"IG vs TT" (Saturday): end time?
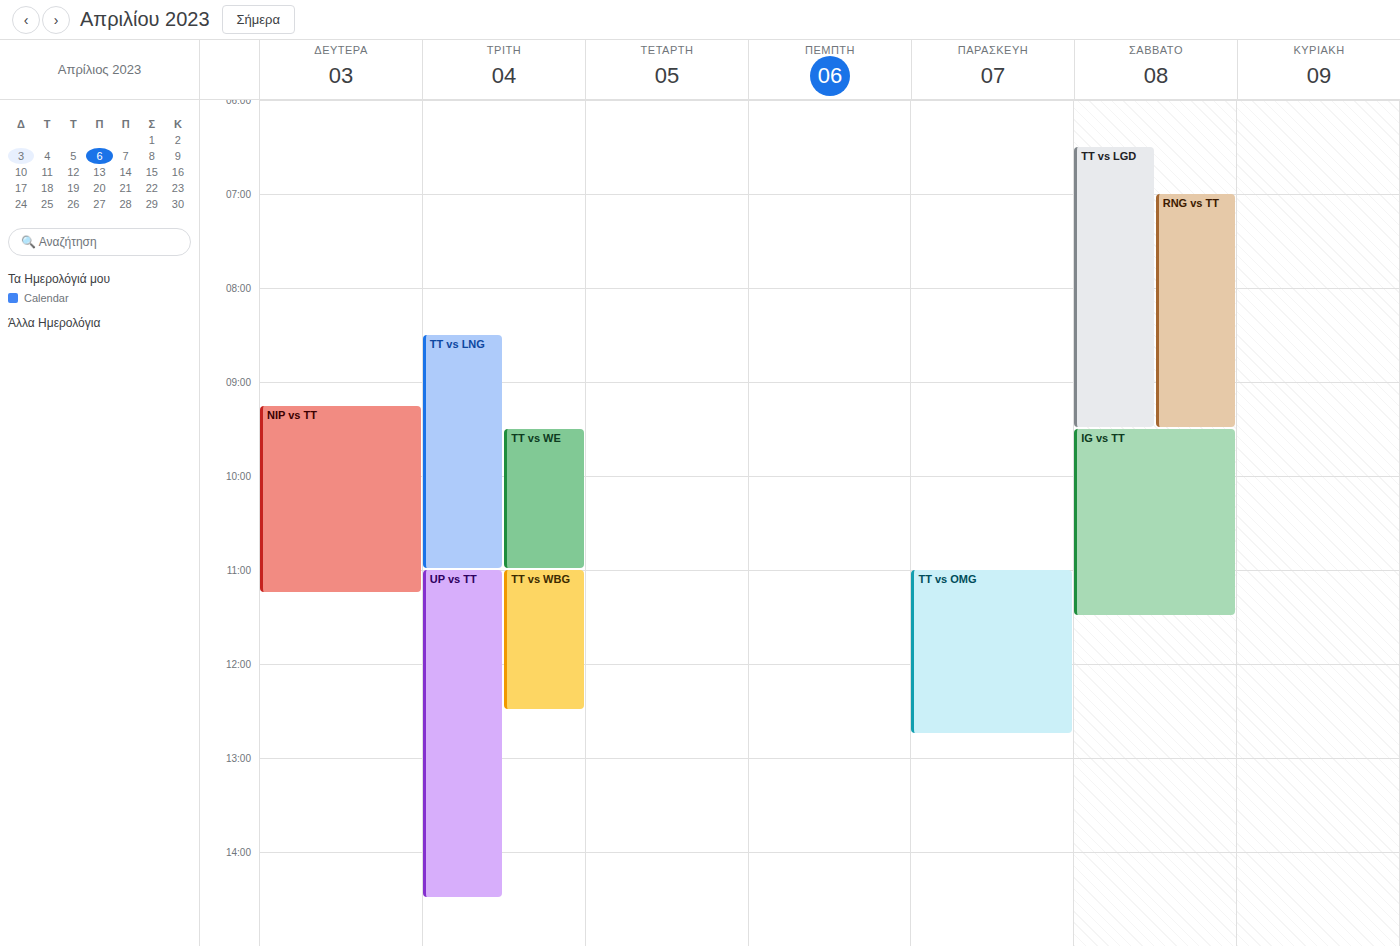
11:30 AM